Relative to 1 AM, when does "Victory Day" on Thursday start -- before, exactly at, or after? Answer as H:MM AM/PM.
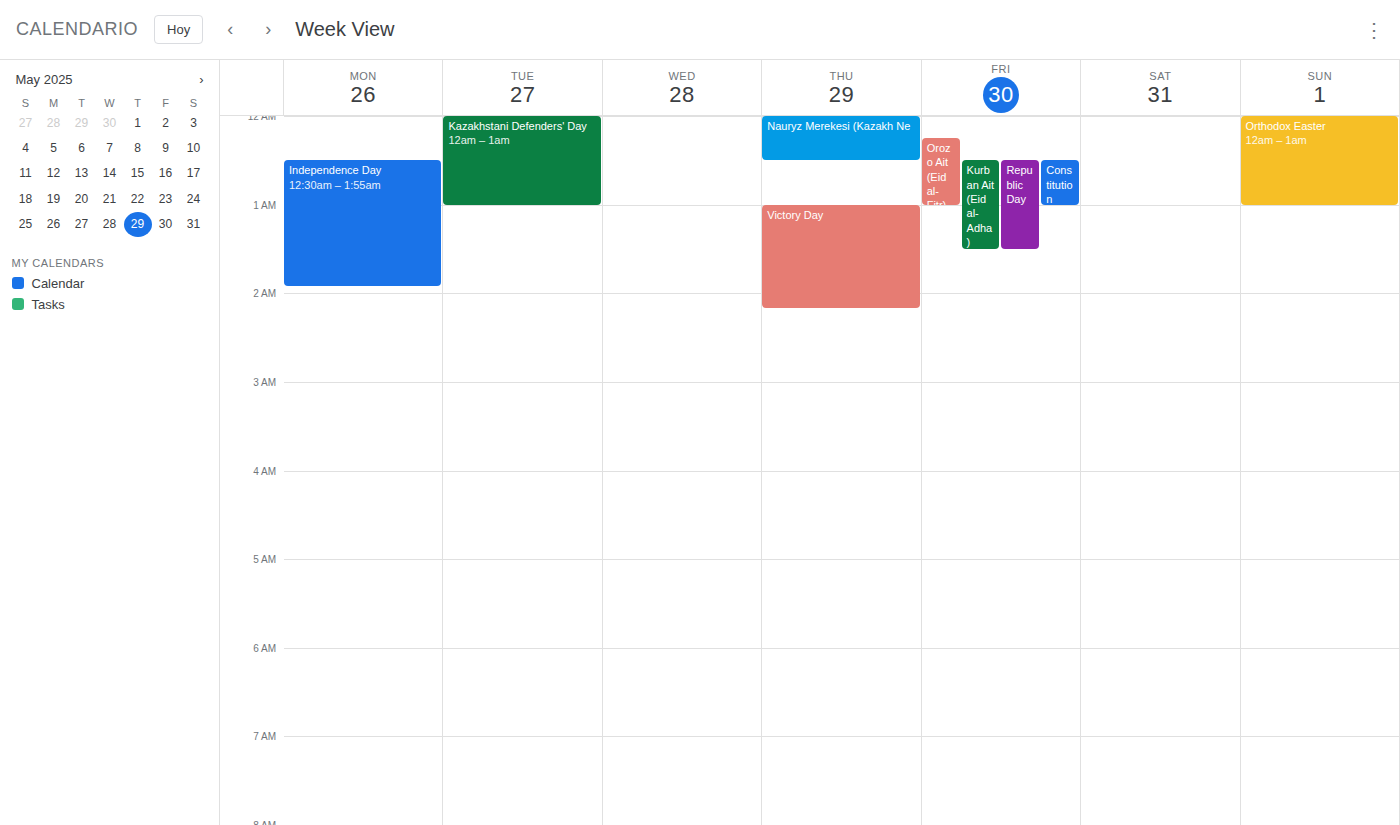
1:00 AM -- exactly at 1 AM, on the 1 AM line.